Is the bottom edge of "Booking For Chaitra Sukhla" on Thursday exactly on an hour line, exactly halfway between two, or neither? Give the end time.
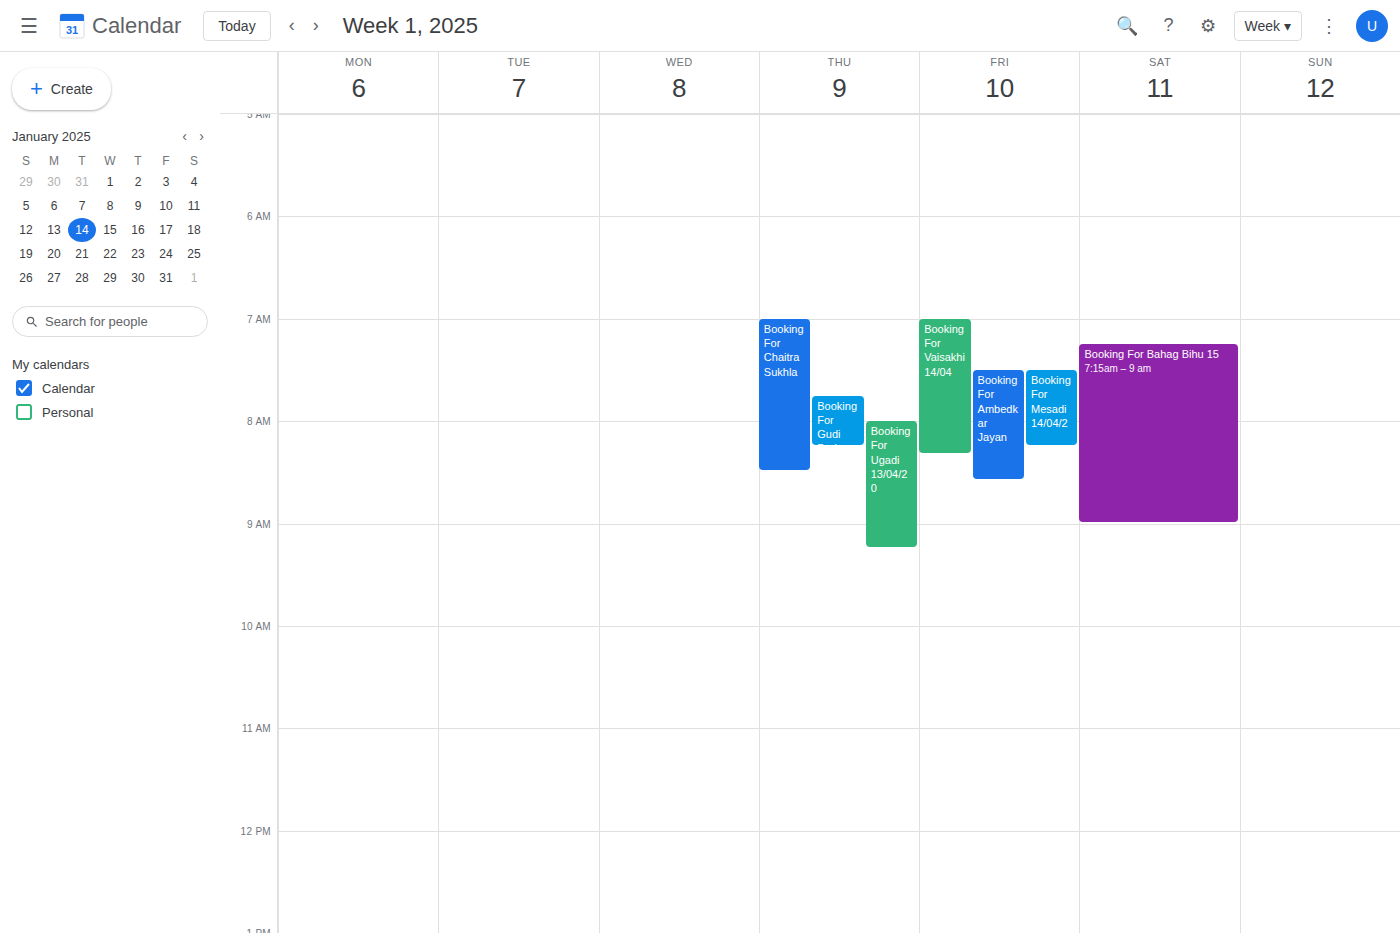
08:30 -- halfway between the 08:00 and 09:00 lines.